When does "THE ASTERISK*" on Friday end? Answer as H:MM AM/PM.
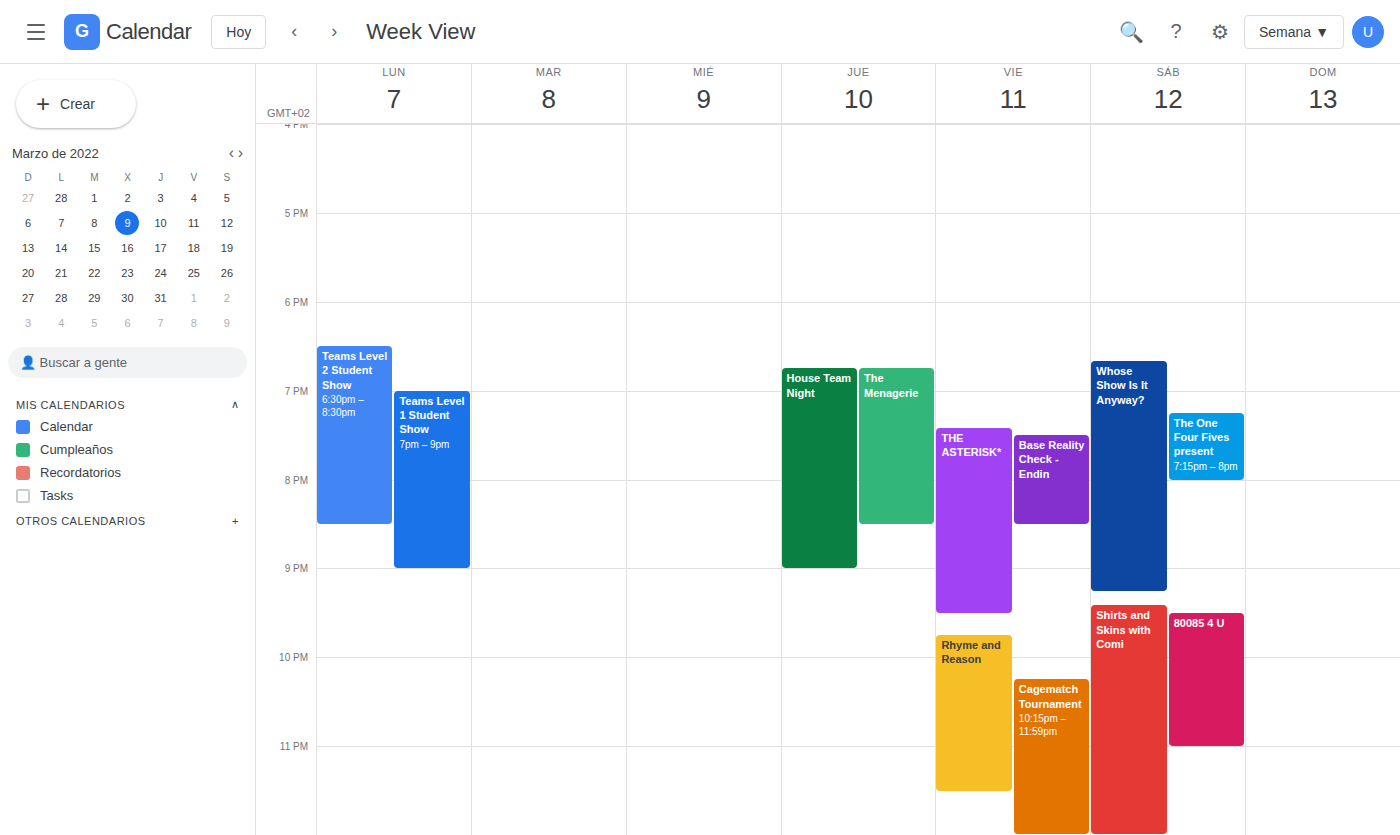
9:30 PM